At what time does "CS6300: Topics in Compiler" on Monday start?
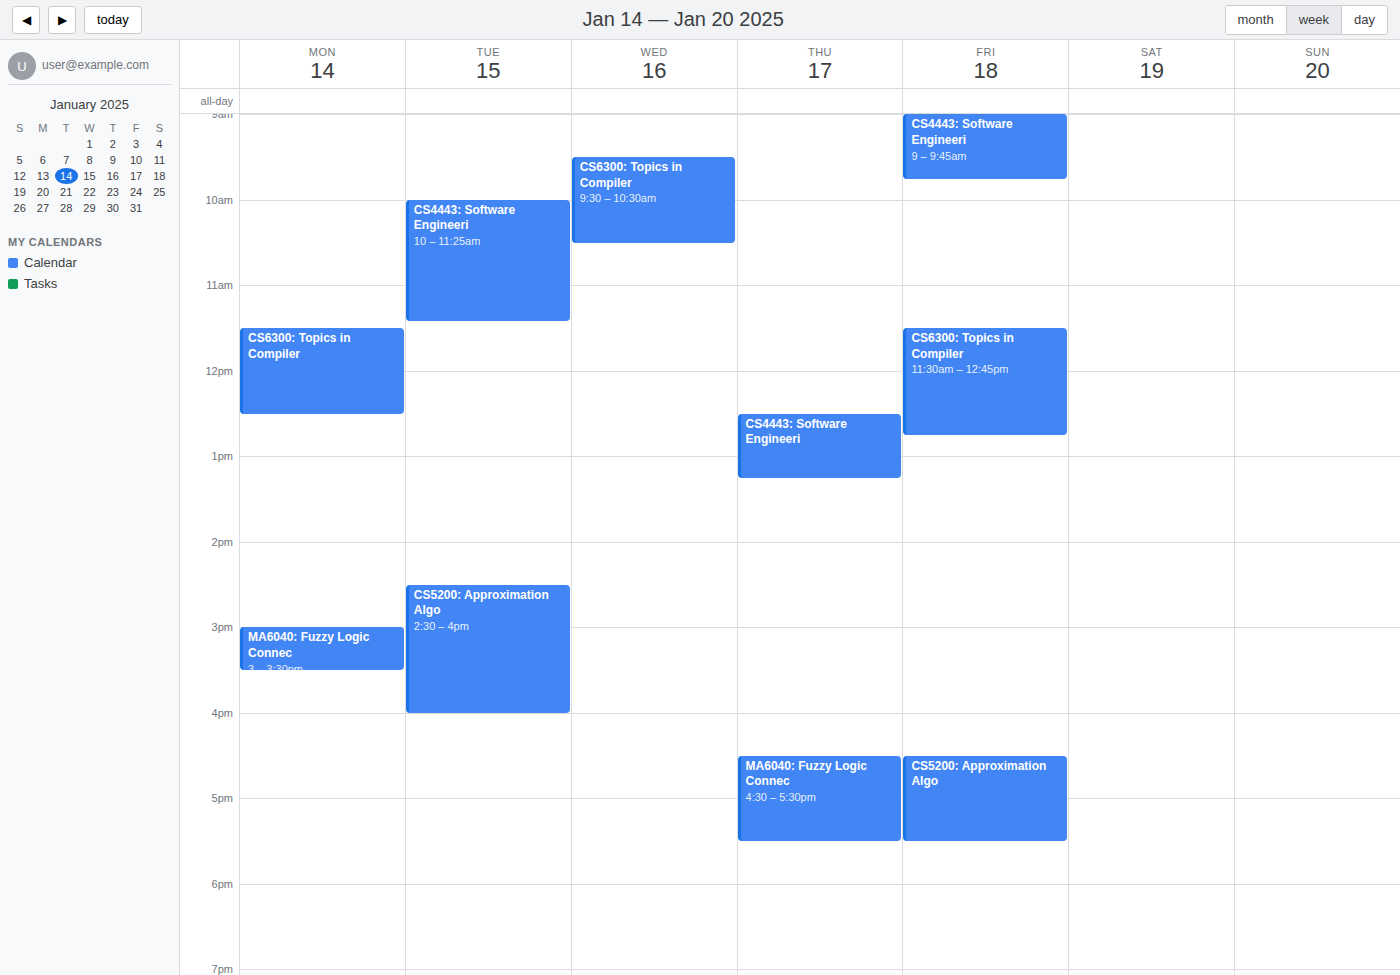
11:30 AM